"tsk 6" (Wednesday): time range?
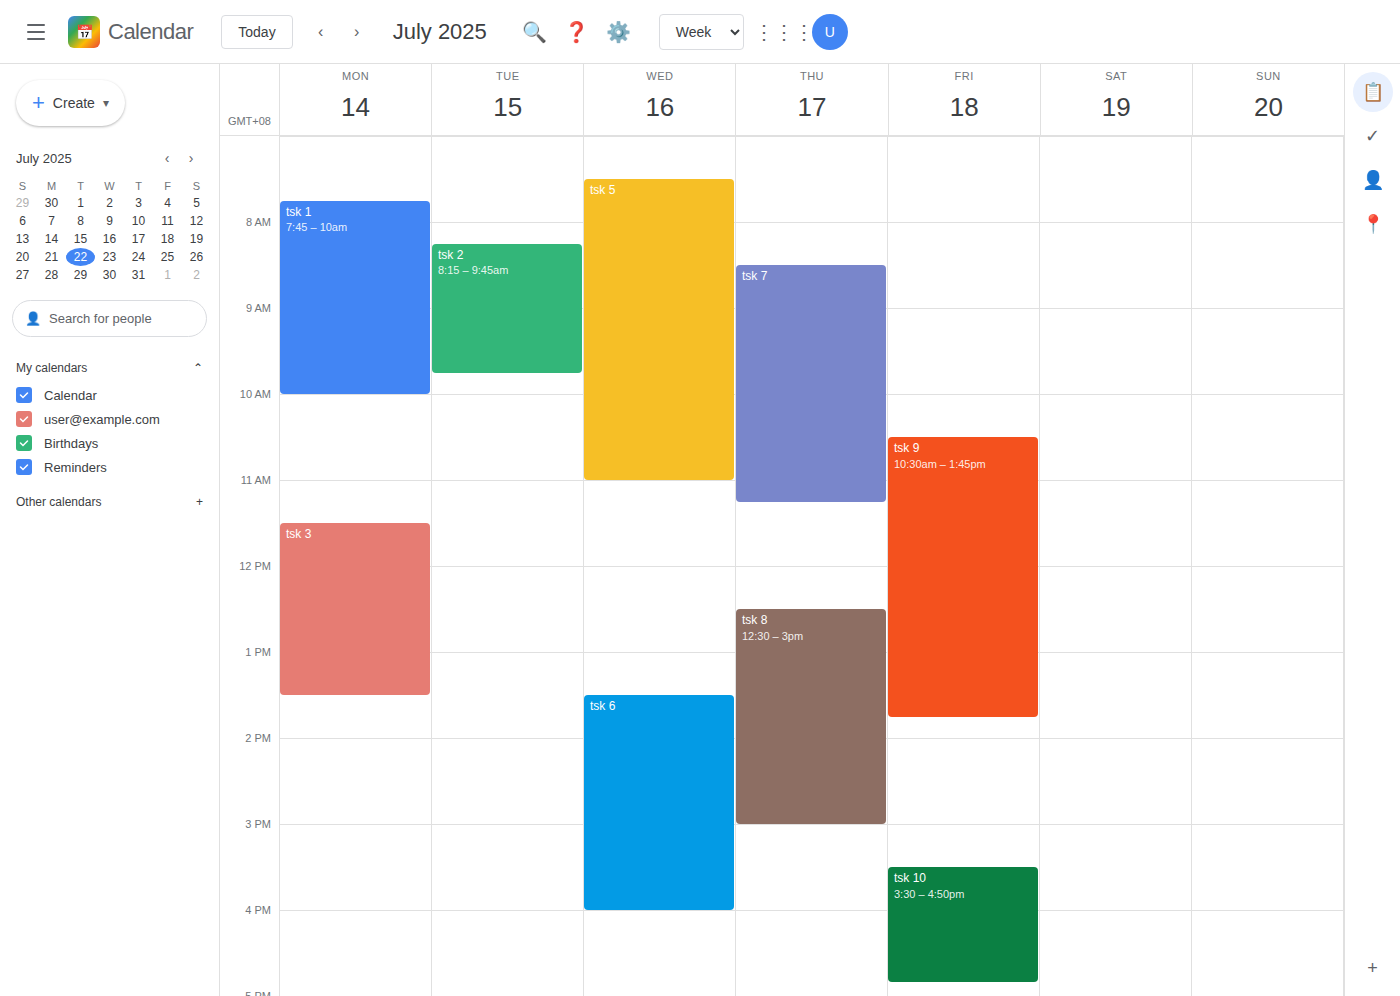
1:30 PM to 4:00 PM